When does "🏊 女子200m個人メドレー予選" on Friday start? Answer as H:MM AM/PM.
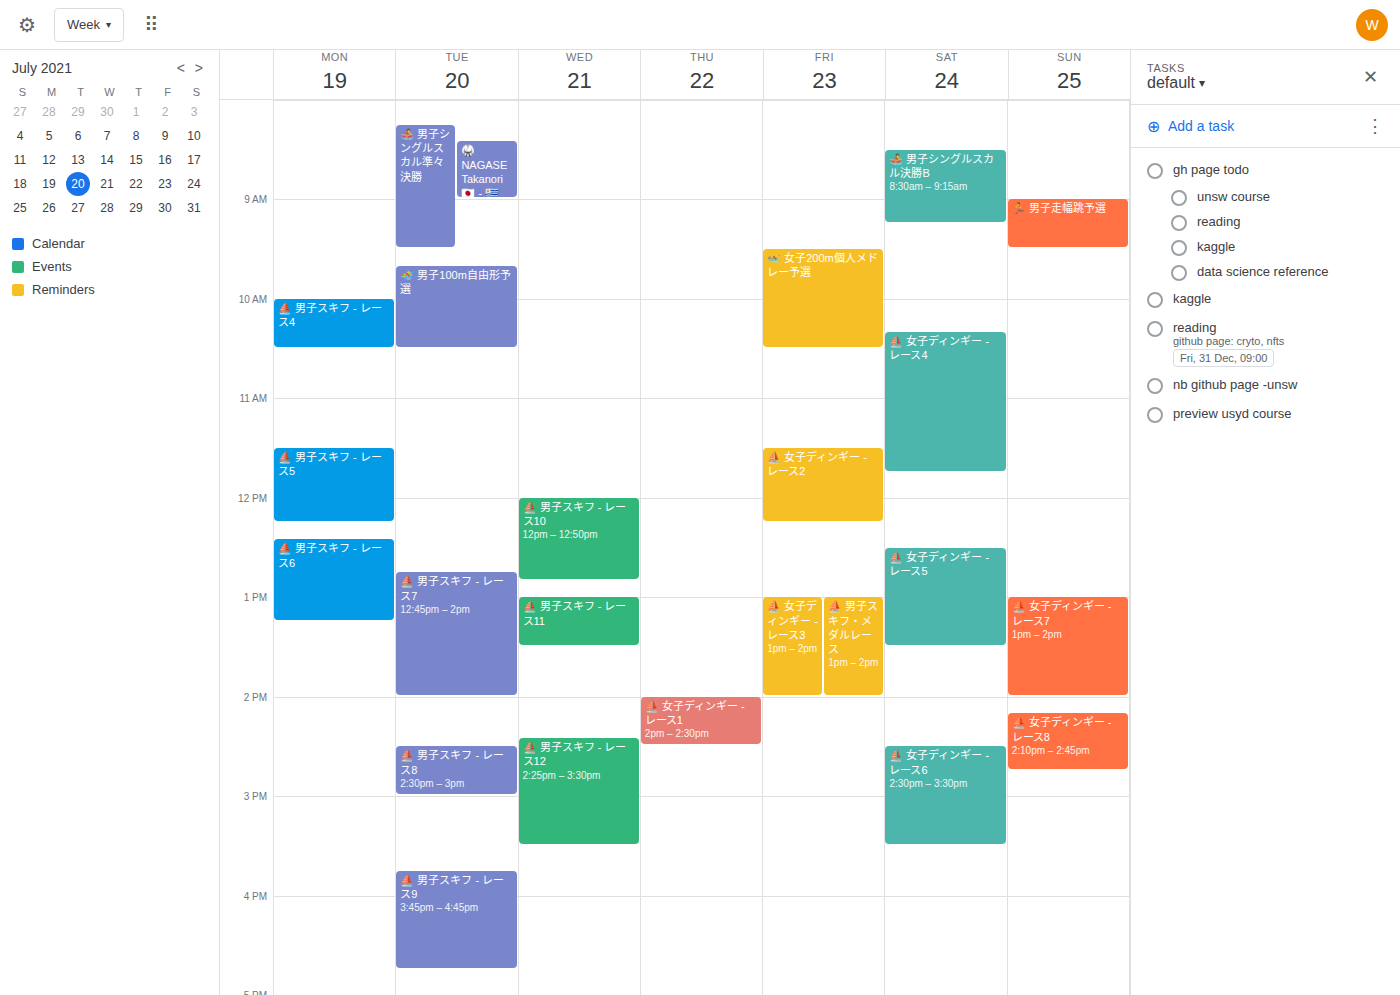
9:30 AM